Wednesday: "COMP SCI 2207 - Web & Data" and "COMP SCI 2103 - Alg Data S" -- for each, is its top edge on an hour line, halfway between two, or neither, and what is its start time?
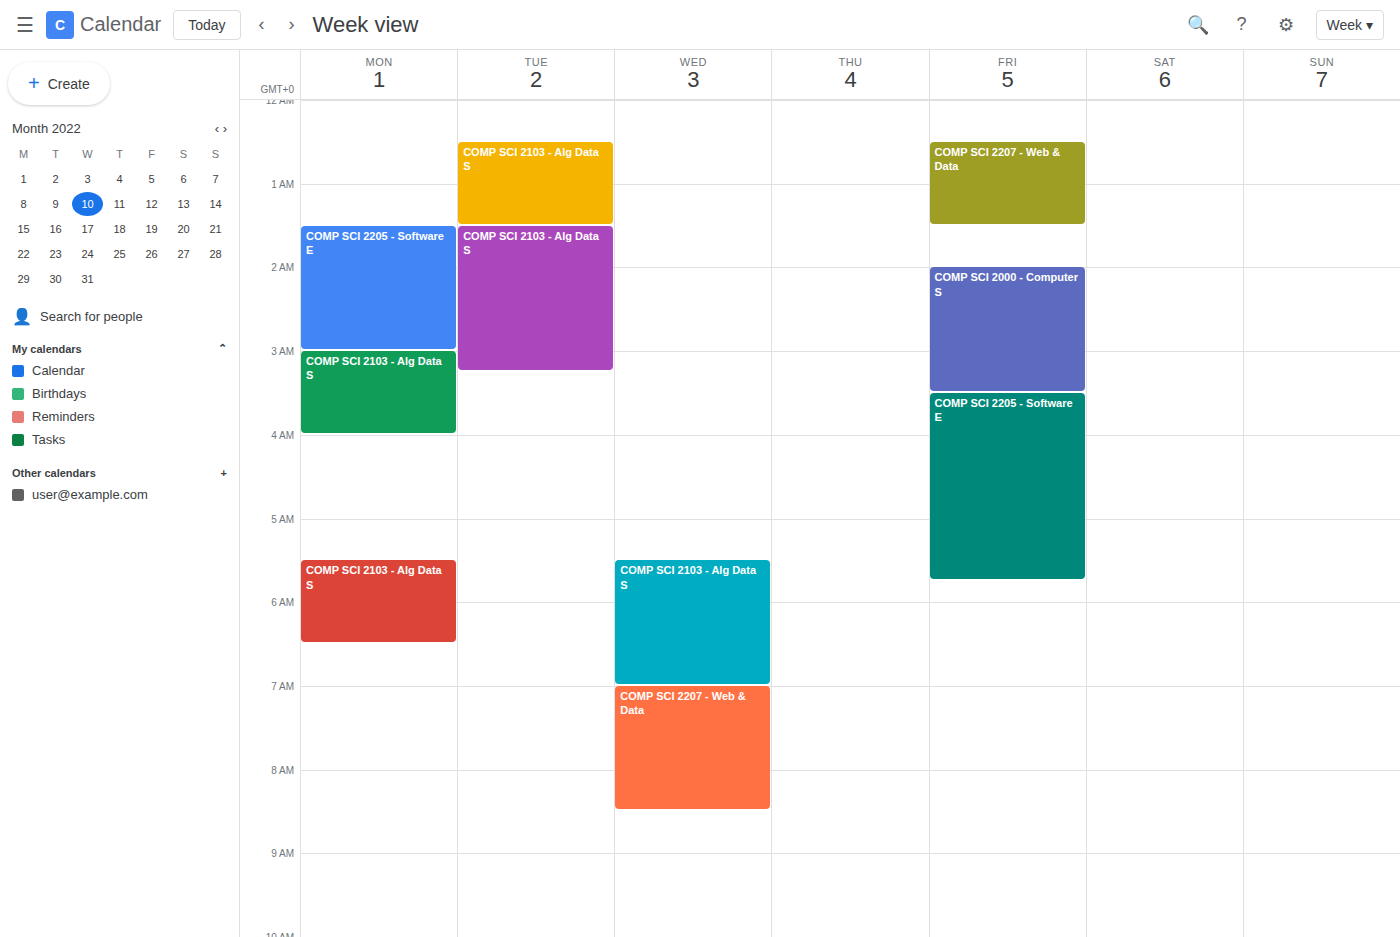
"COMP SCI 2207 - Web & Data": 7:00 AM, exactly on the 7 AM line. "COMP SCI 2103 - Alg Data S": 5:30 AM, halfway between the 5 AM and 6 AM lines.